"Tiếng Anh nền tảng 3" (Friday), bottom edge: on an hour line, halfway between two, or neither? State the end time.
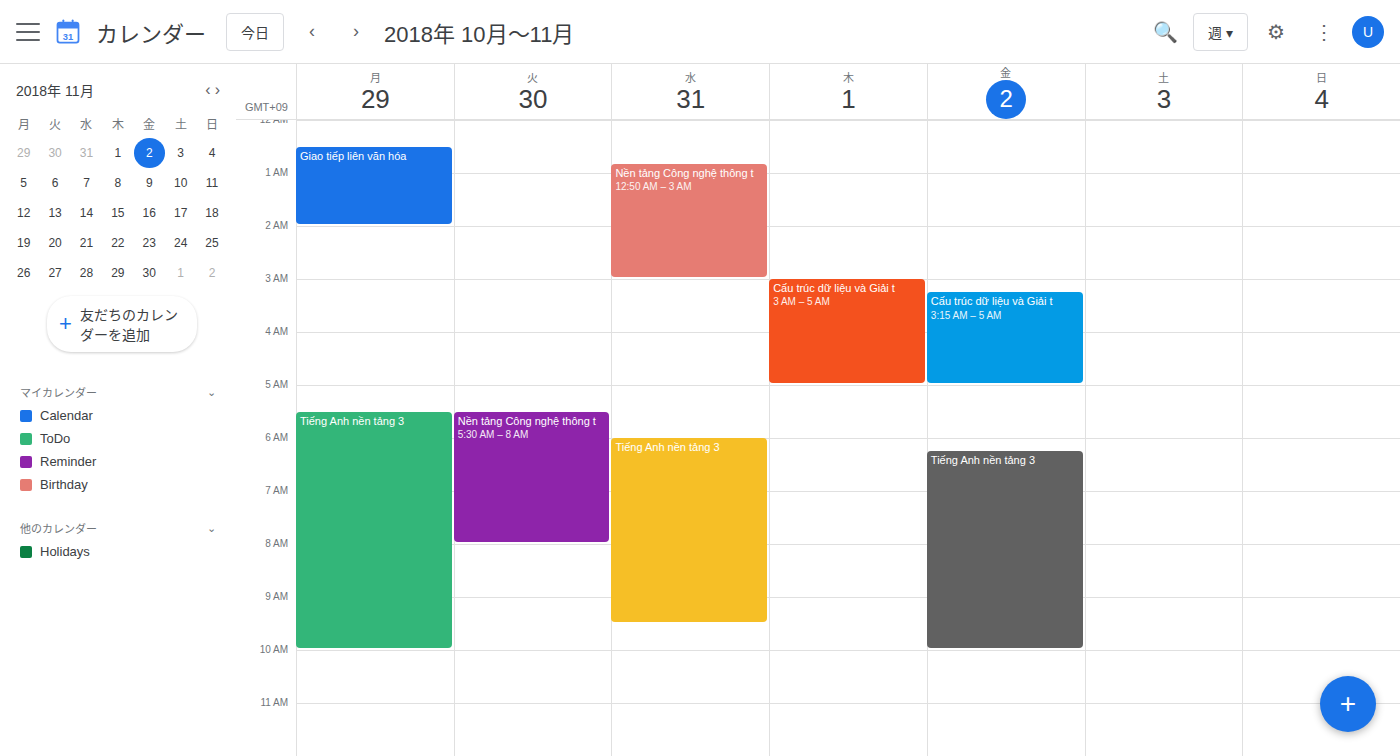
10:00 AM -- exactly on the 10 AM line.